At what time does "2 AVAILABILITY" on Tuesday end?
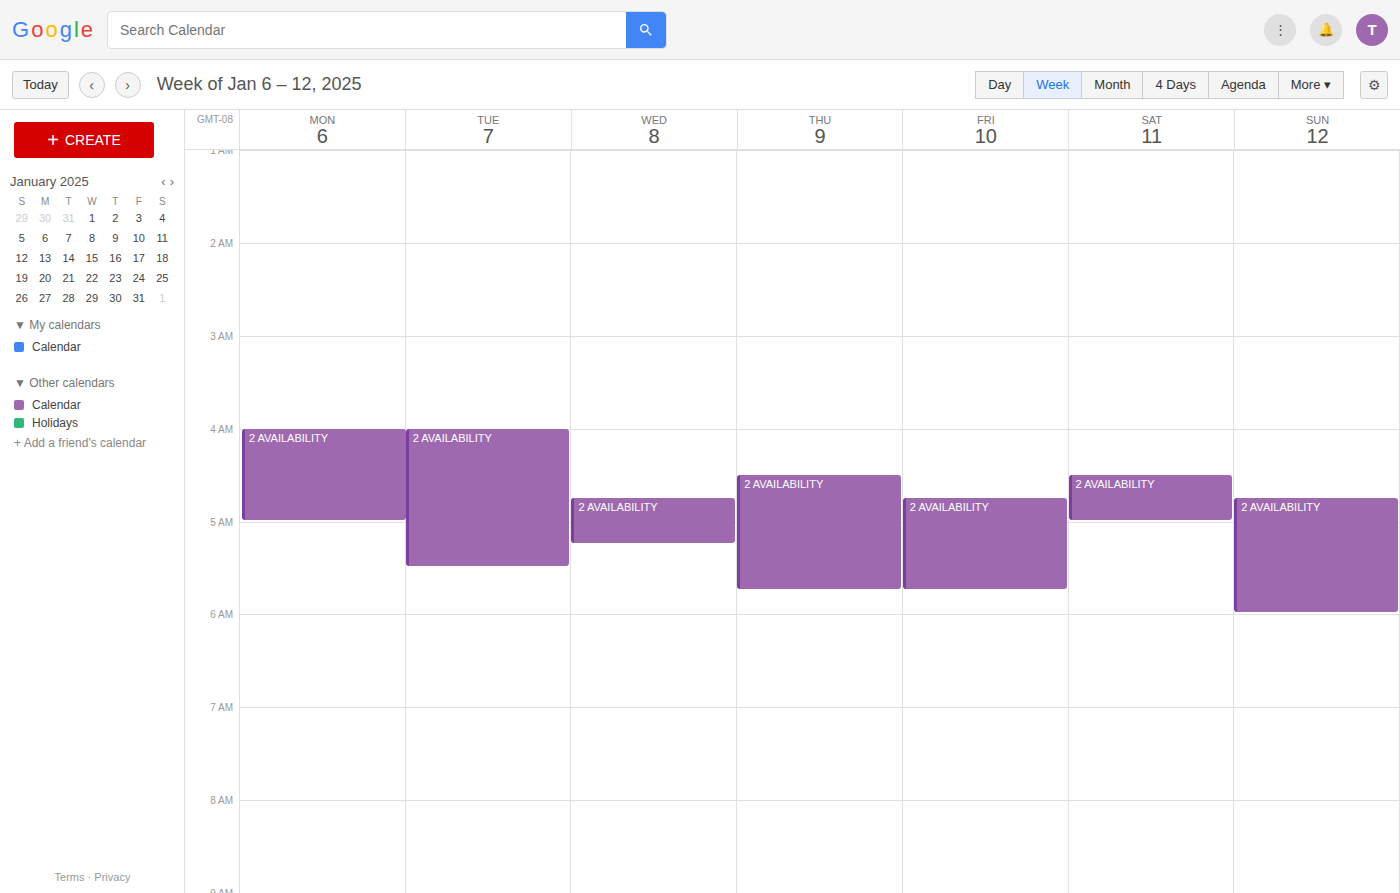
5:30 AM